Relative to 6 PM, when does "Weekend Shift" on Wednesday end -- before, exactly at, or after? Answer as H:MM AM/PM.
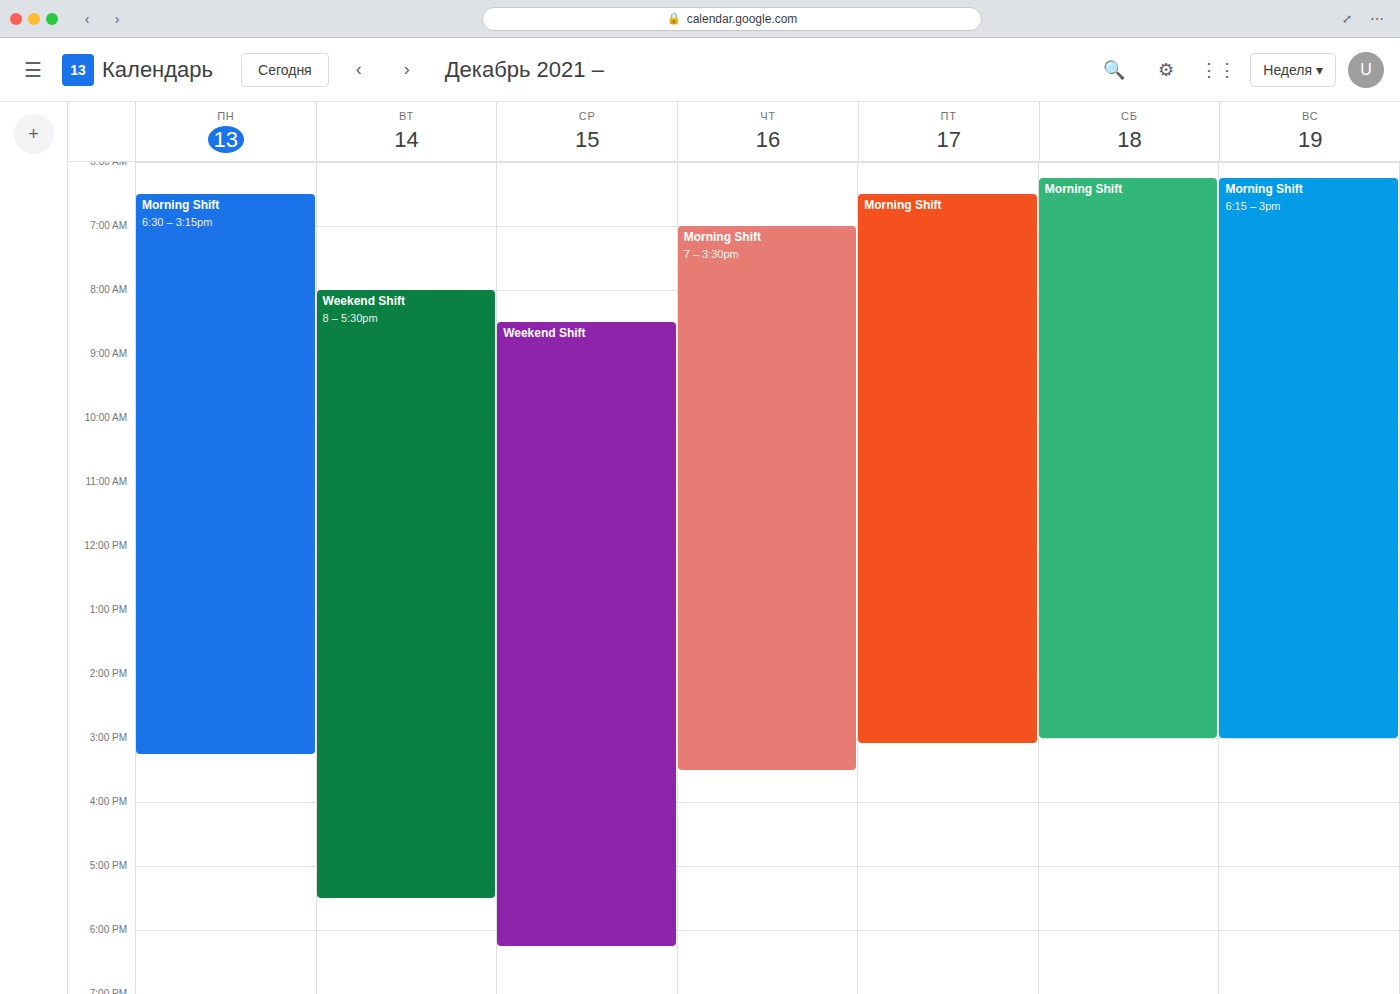
6:15 PM -- after 6 PM, 15 minutes below the 6 PM line.